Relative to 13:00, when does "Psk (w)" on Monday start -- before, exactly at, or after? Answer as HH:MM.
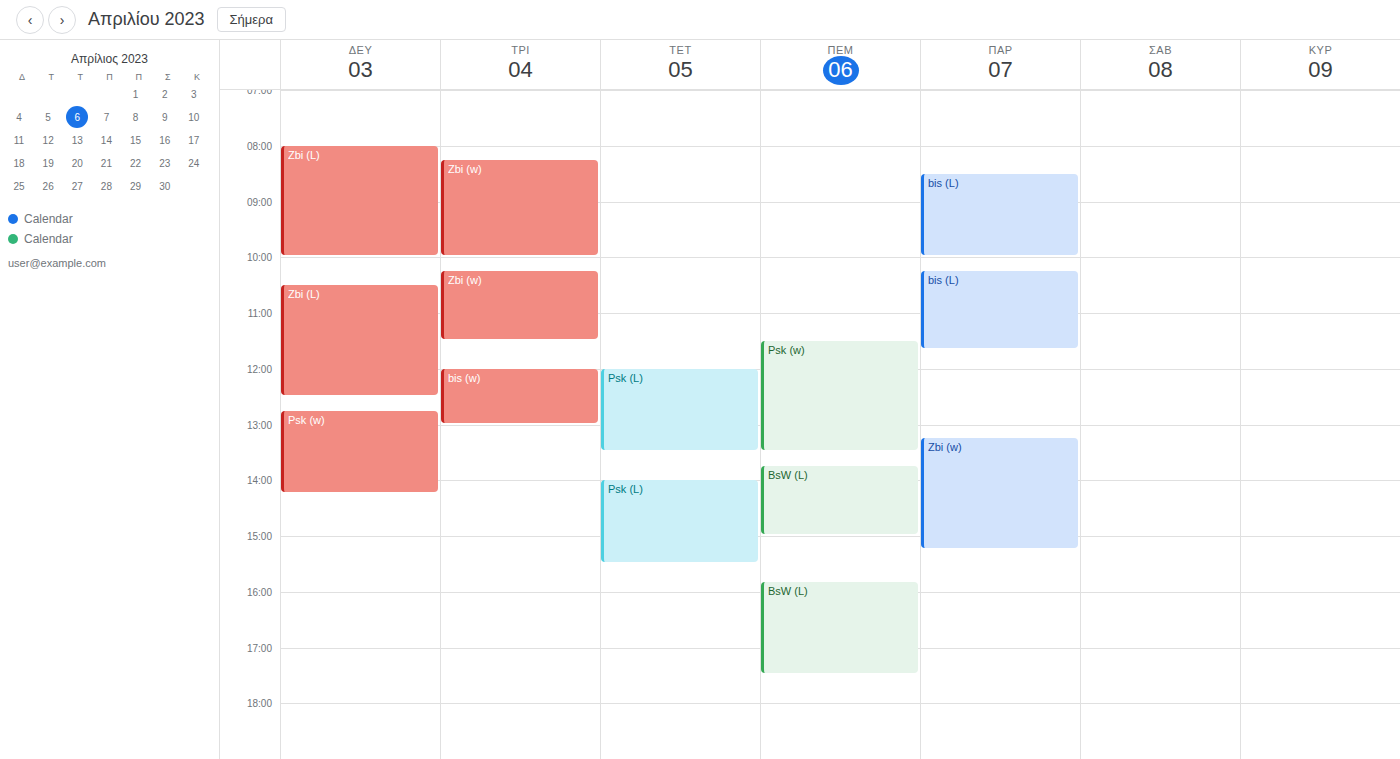
12:45 -- before 13:00, 15 minutes above the 13:00 line.